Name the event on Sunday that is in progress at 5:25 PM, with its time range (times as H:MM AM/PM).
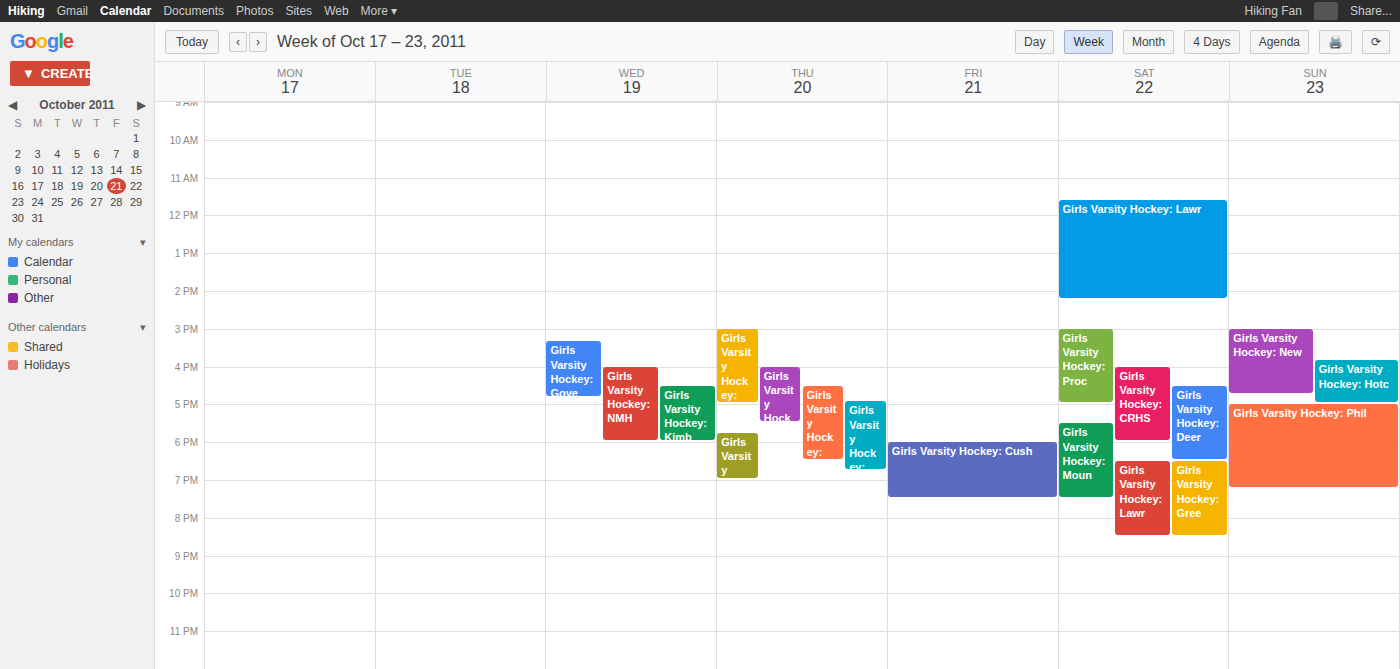
"Girls Varsity Hockey: Phil", 5:00 PM to 7:15 PM